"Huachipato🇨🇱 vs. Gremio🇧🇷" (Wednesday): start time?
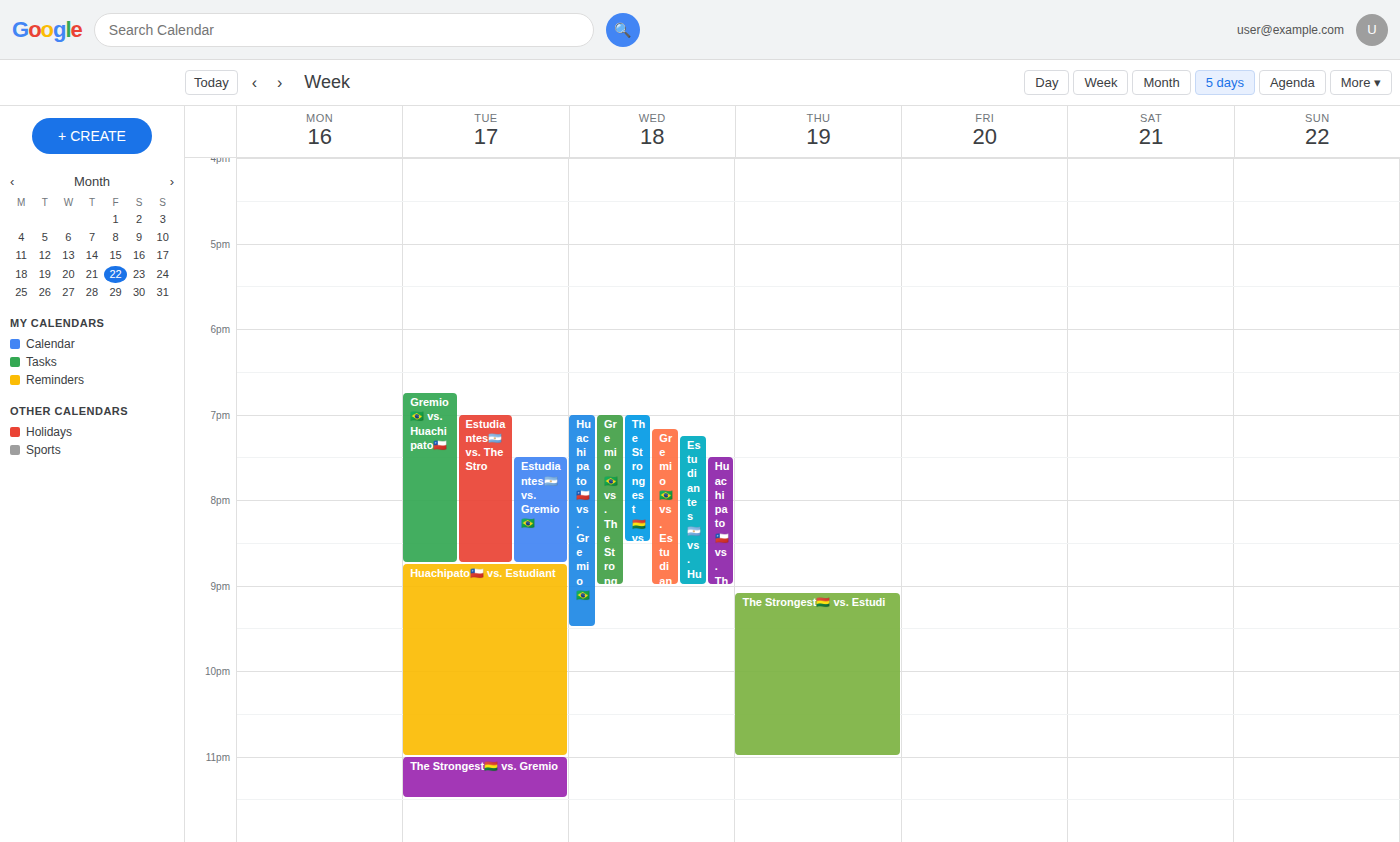
7:00 PM